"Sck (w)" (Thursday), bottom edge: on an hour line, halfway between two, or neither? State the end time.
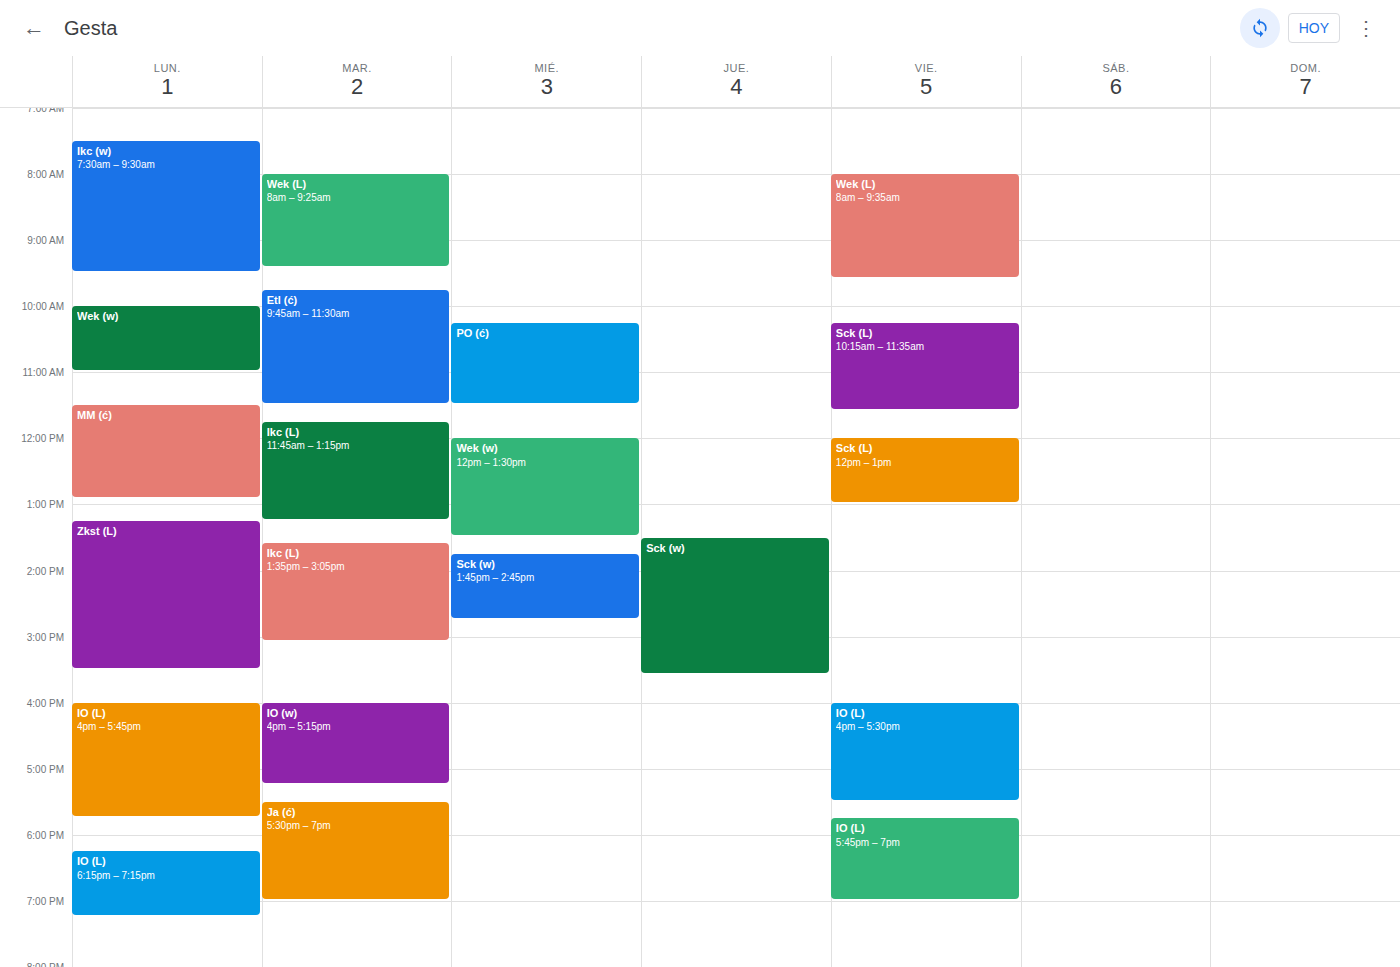
3:35 PM -- neither: 35 minutes below the 3 PM line and 25 minutes above the 4 PM line.